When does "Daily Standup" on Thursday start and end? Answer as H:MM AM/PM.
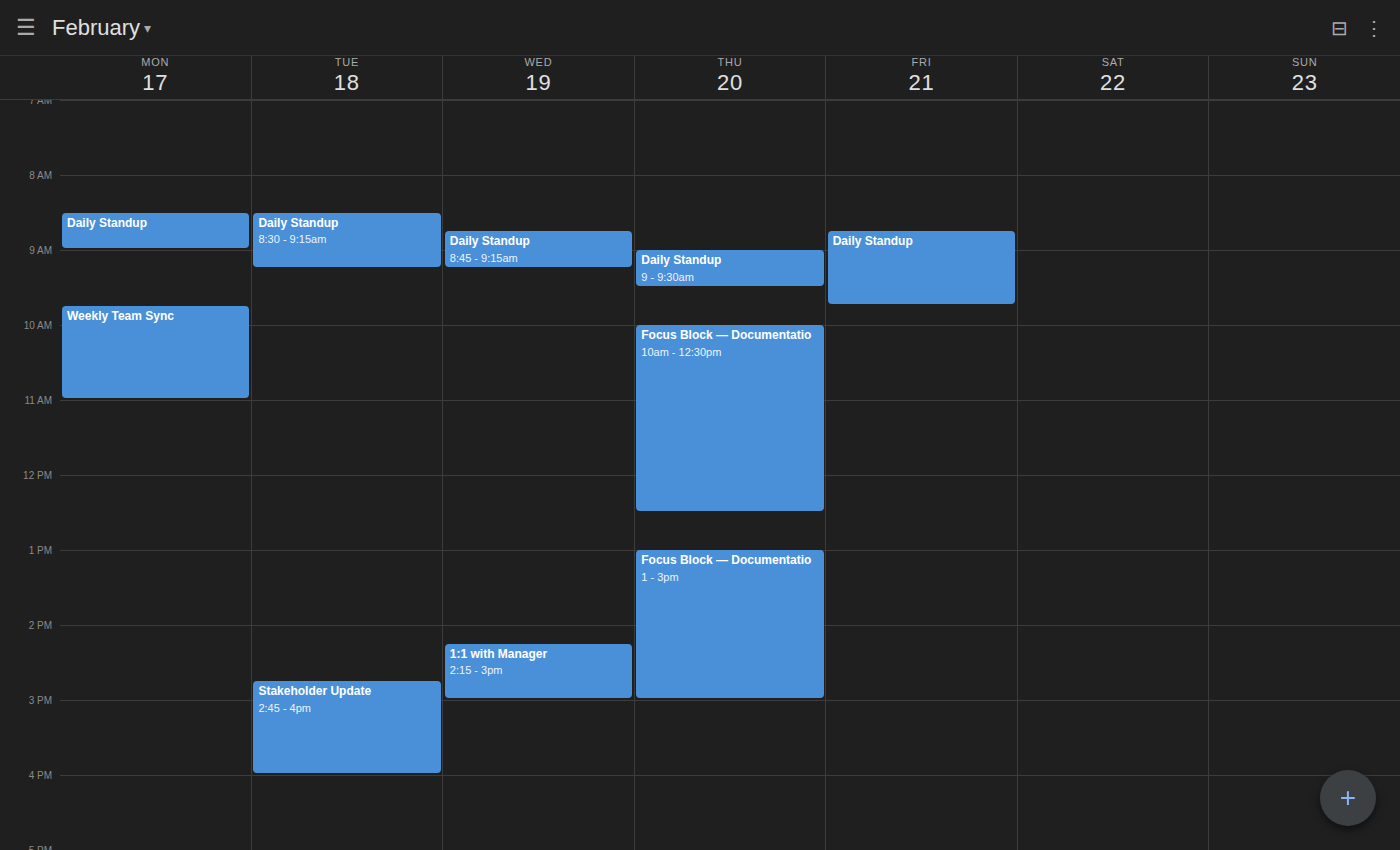
9:00 AM to 9:30 AM